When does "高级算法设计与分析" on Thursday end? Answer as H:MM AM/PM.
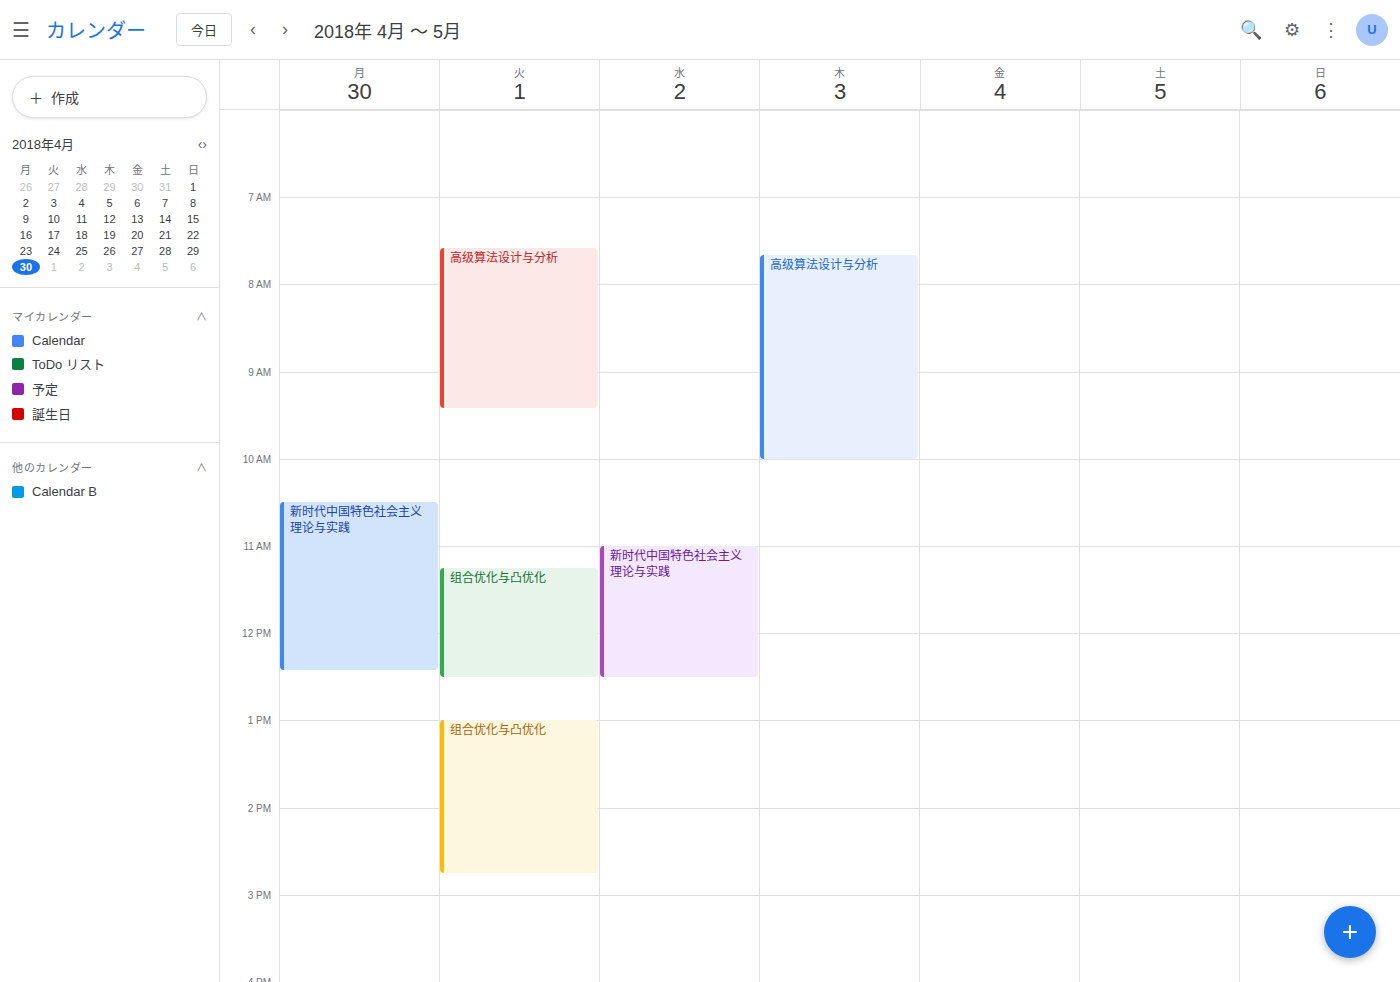
10:00 AM